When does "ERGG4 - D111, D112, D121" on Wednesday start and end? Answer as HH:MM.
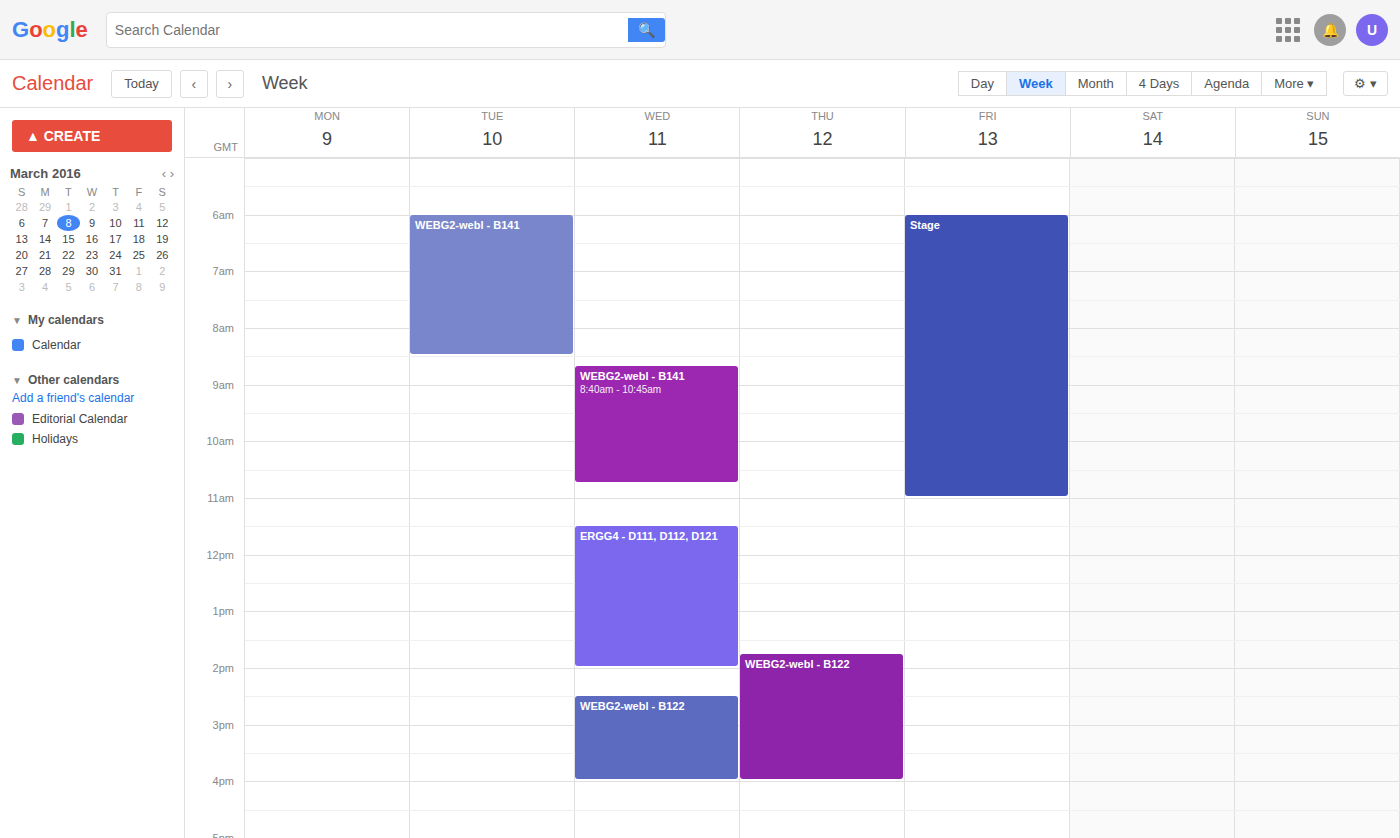
11:30 to 14:00